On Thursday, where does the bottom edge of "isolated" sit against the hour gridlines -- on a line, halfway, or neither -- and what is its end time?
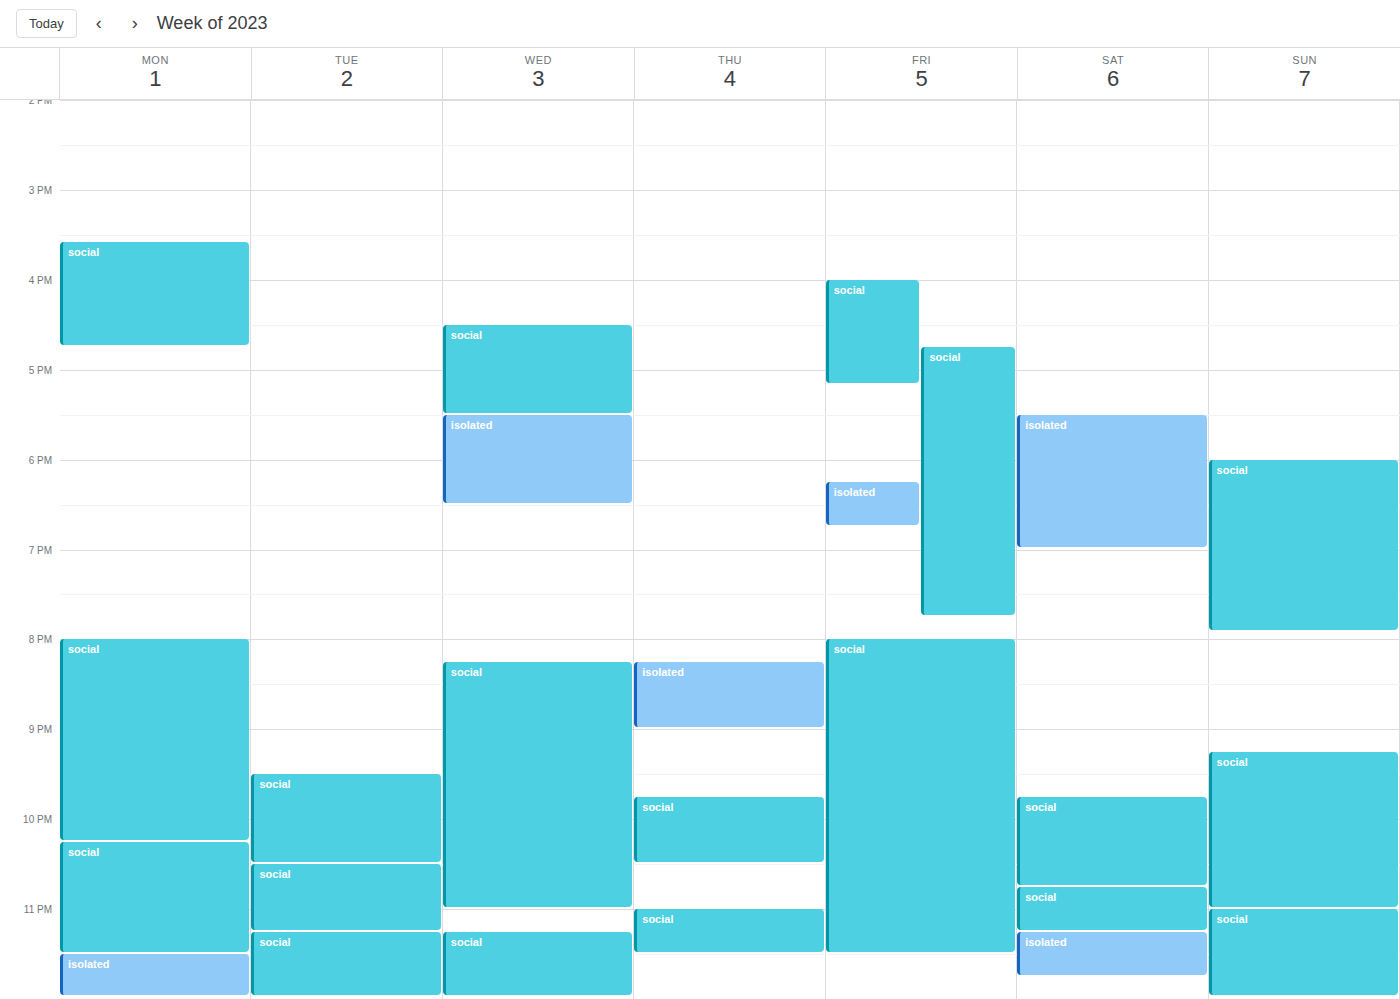
9:00 PM -- exactly on the 9 PM line.